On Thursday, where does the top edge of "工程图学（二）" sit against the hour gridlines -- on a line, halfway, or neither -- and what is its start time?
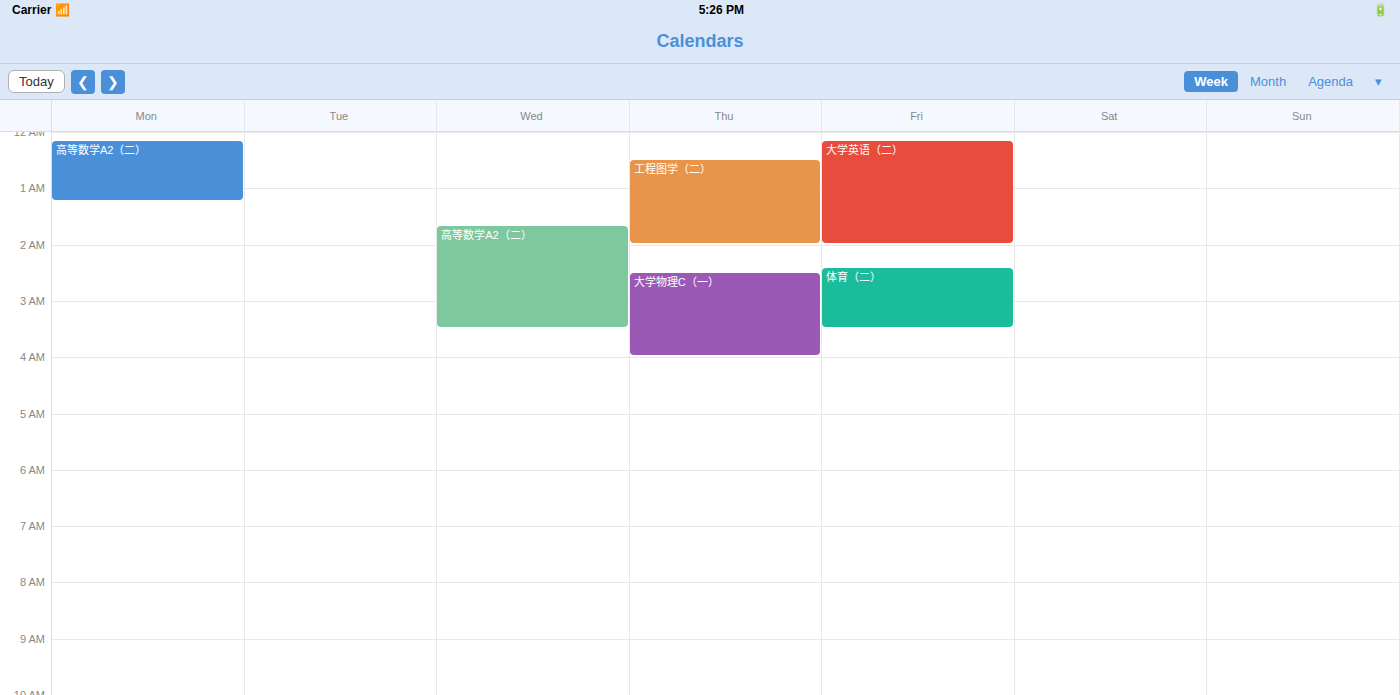
12:30 AM -- halfway between the 12 AM and 1 AM lines.